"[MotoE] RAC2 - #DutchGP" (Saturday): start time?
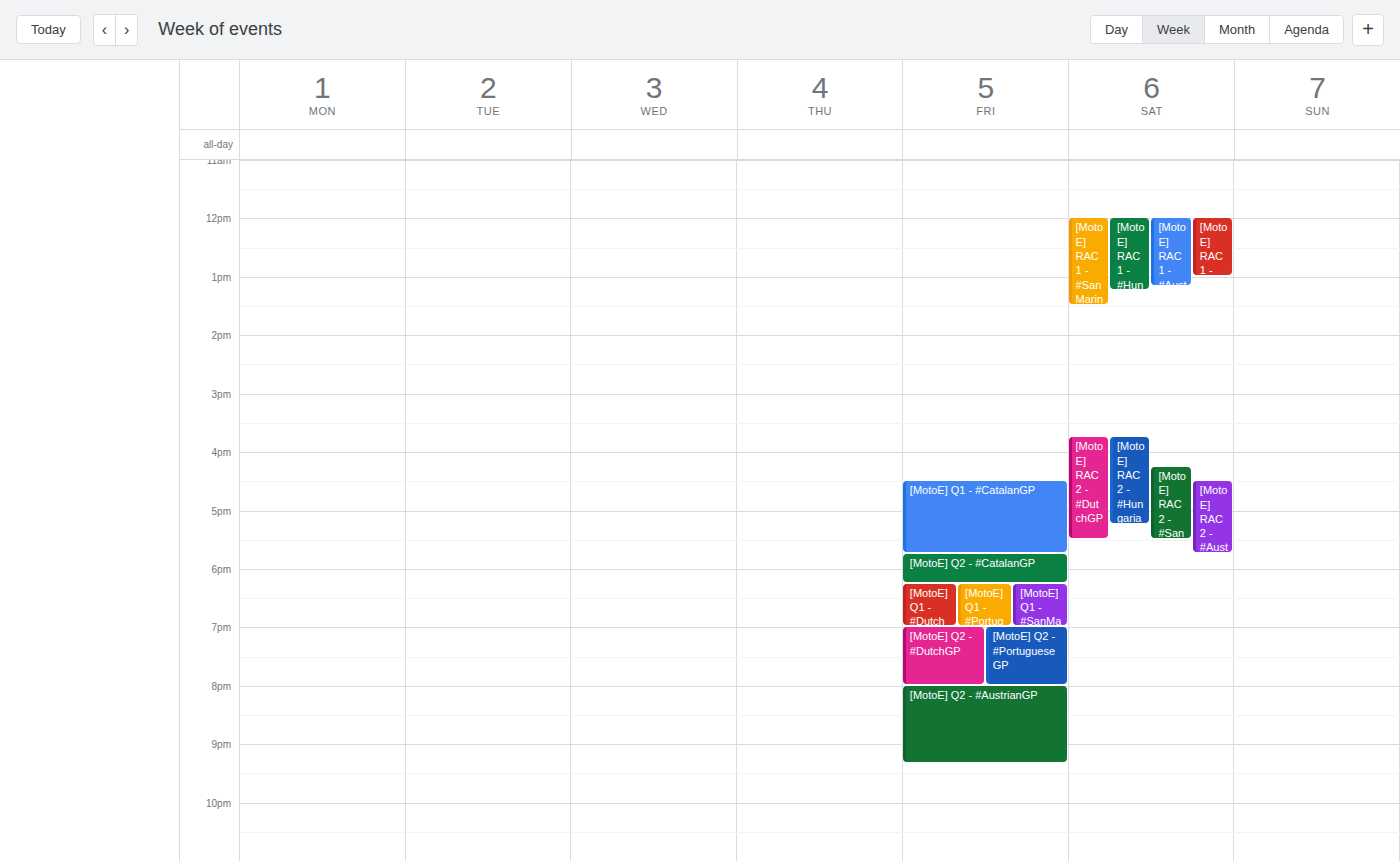
3:45 PM